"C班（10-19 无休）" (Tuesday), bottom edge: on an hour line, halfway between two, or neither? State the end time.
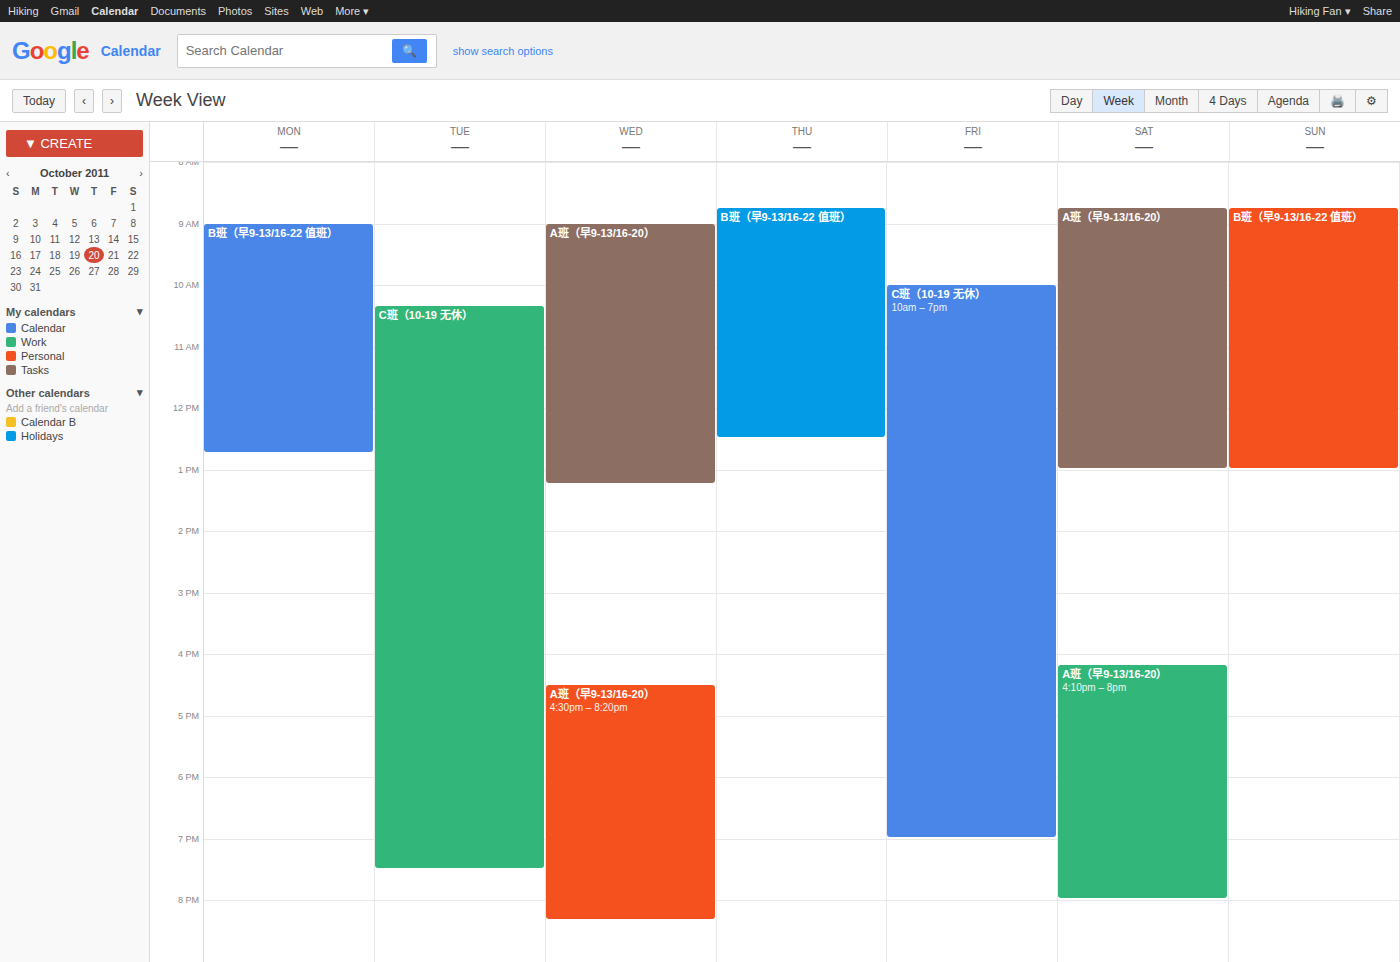
7:30 PM -- halfway between the 7 PM and 8 PM lines.